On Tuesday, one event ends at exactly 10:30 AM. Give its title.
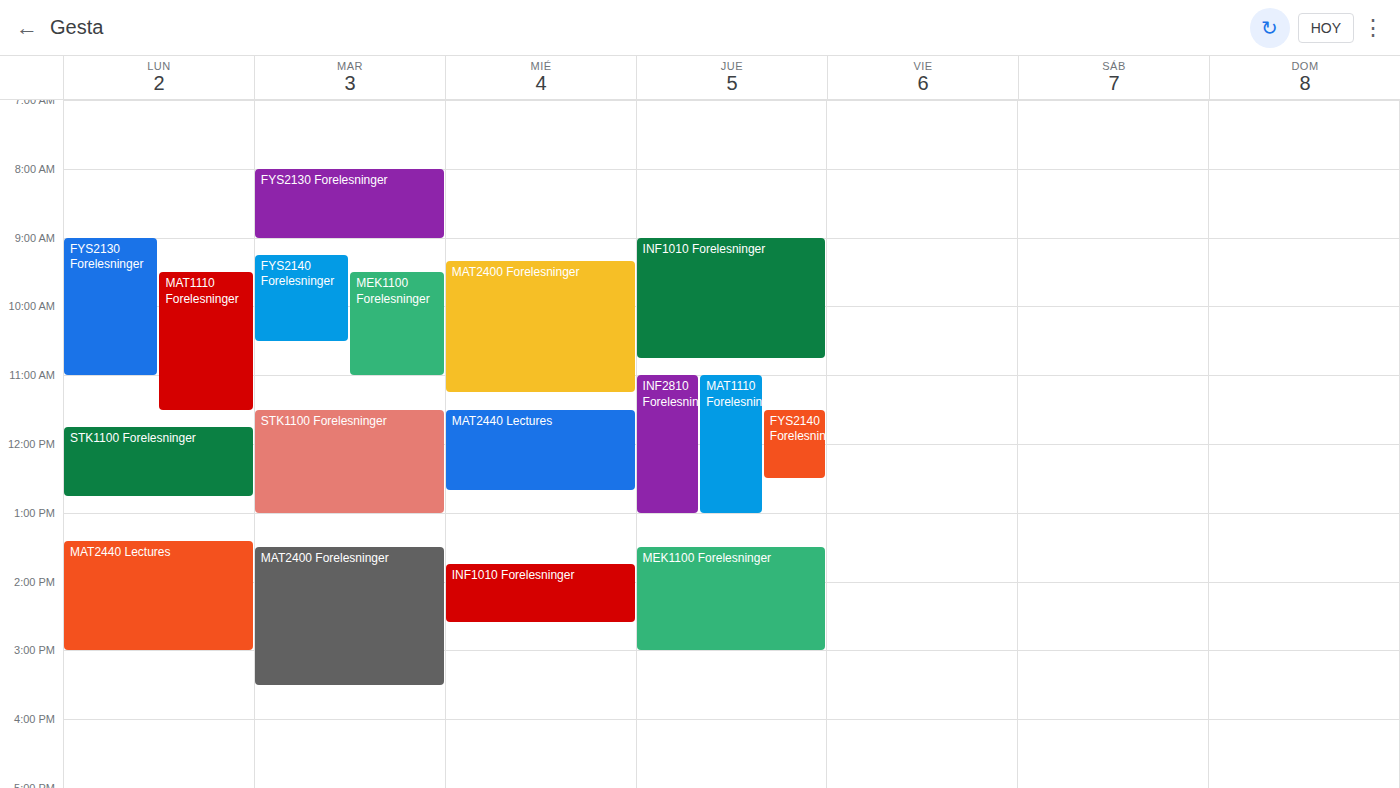
"FYS2140 Forelesninger"